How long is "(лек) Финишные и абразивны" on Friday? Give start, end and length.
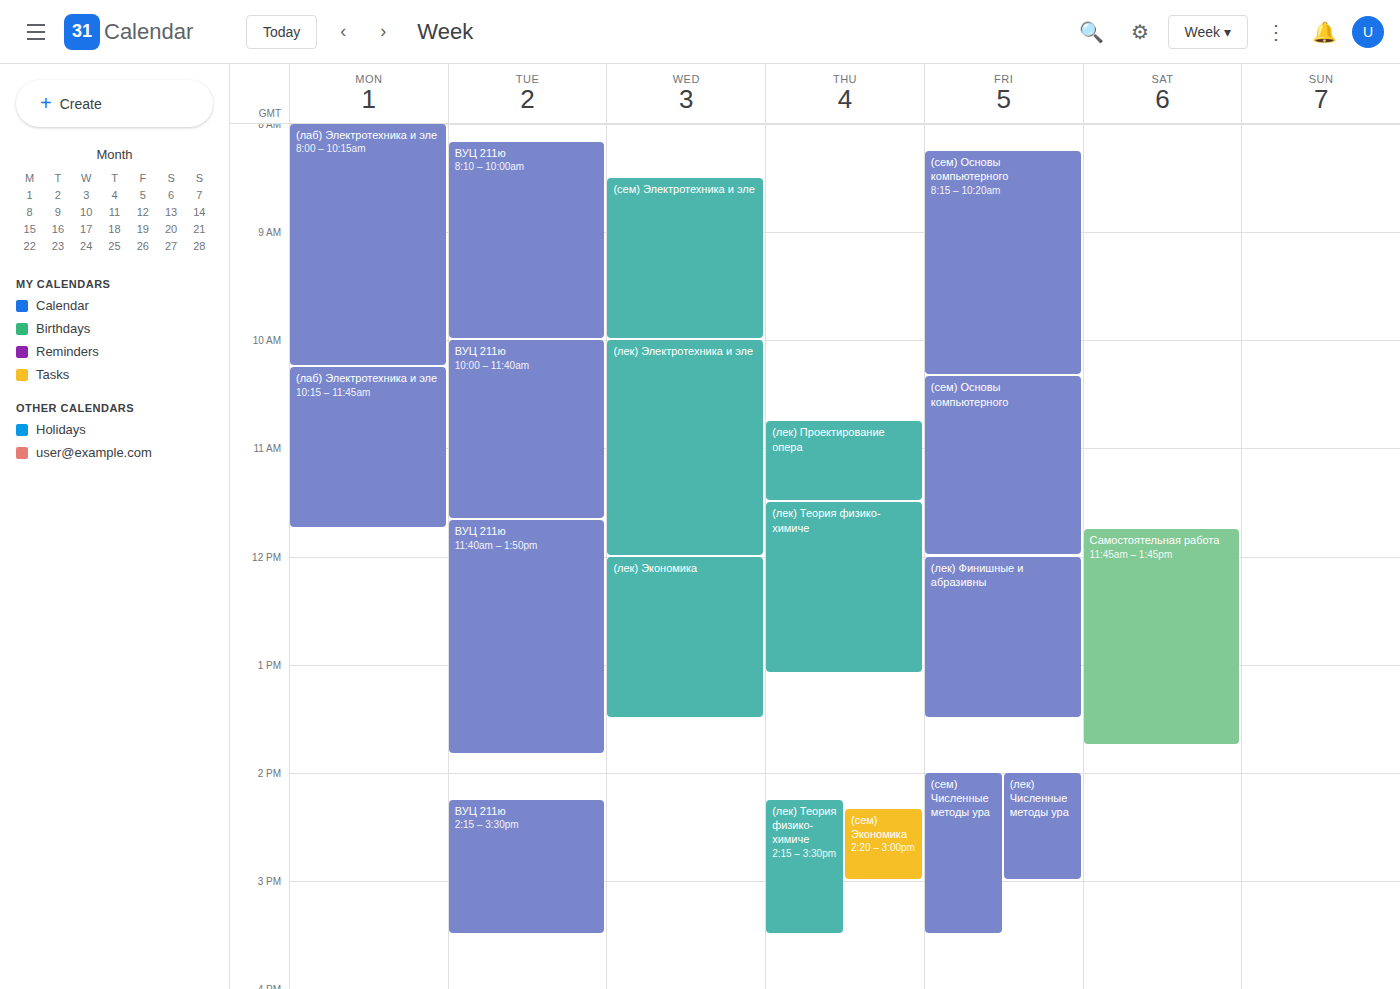
12:00 PM to 1:30 PM, 1 hour 30 minutes